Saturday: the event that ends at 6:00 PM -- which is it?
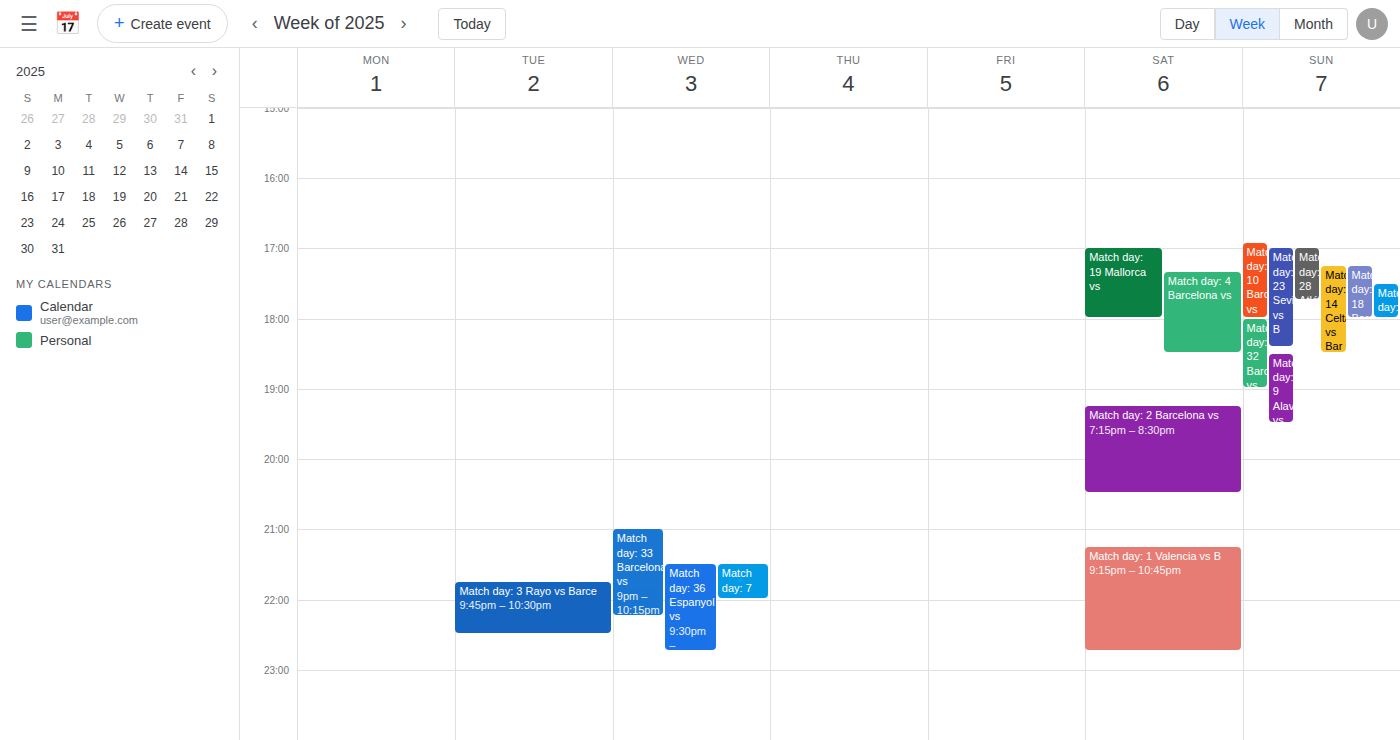
"Match day: 19 Mallorca vs"